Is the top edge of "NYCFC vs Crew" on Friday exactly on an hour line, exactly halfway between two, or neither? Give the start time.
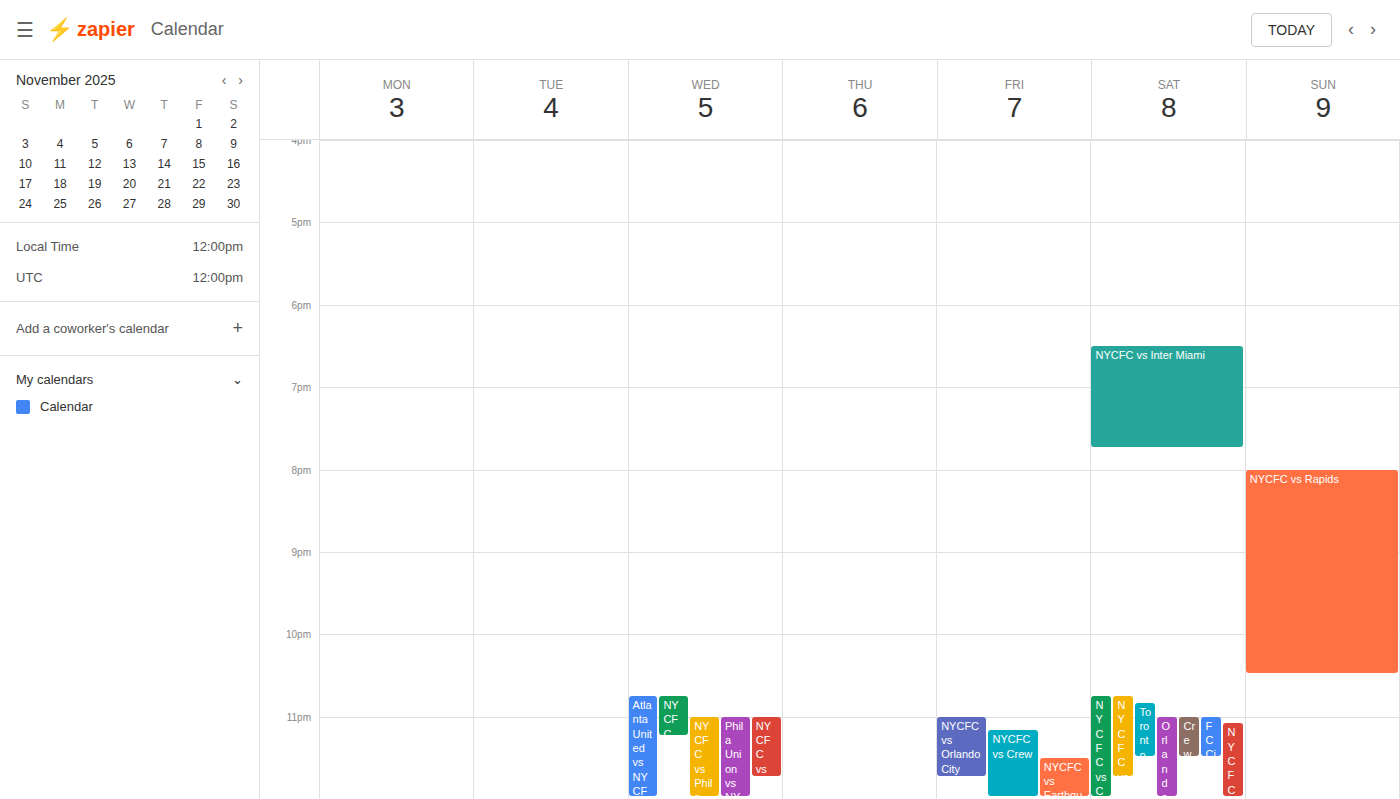
11:10 PM -- neither: 10 minutes below the 11 PM line and 50 minutes above the 12 AM line.